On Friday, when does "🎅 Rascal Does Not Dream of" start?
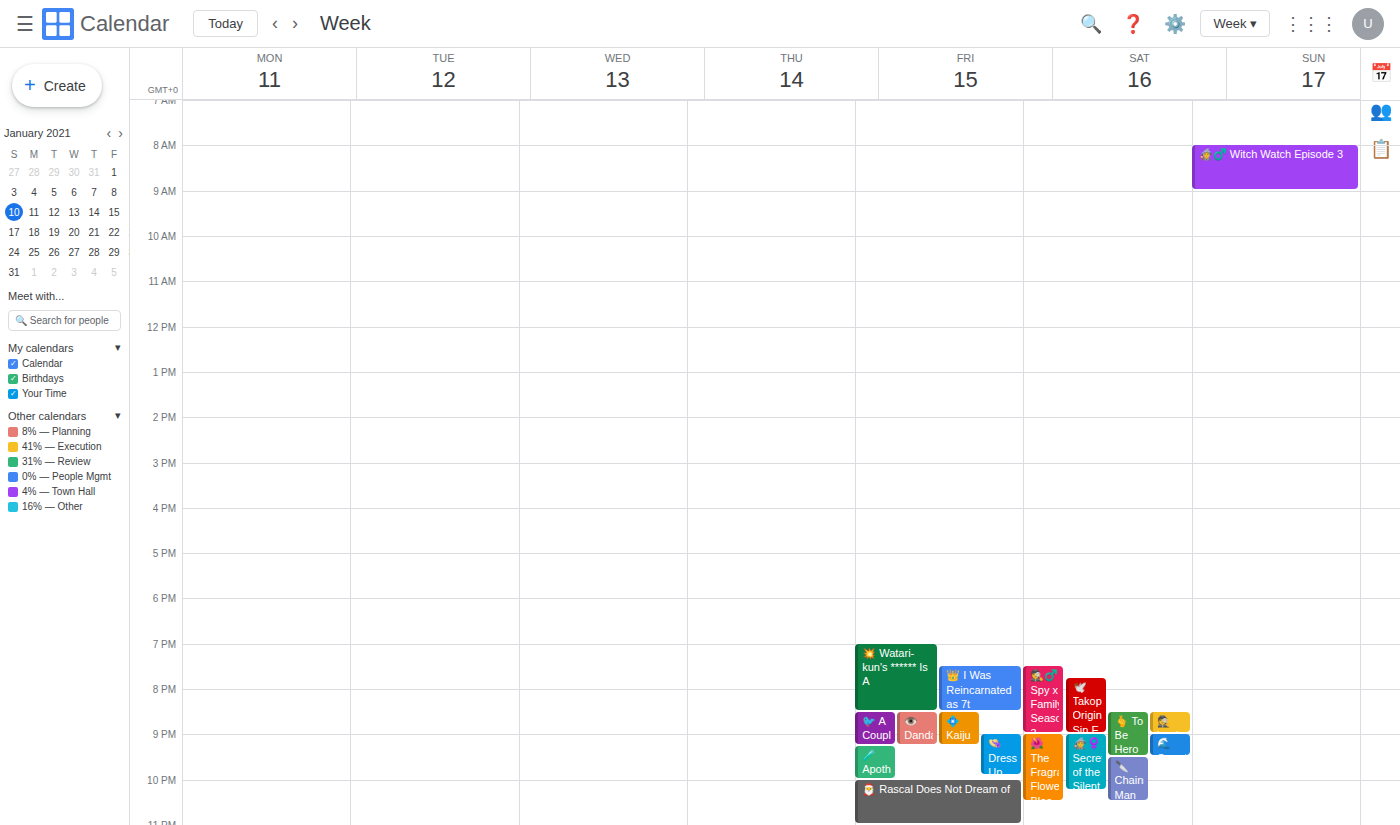
22:00